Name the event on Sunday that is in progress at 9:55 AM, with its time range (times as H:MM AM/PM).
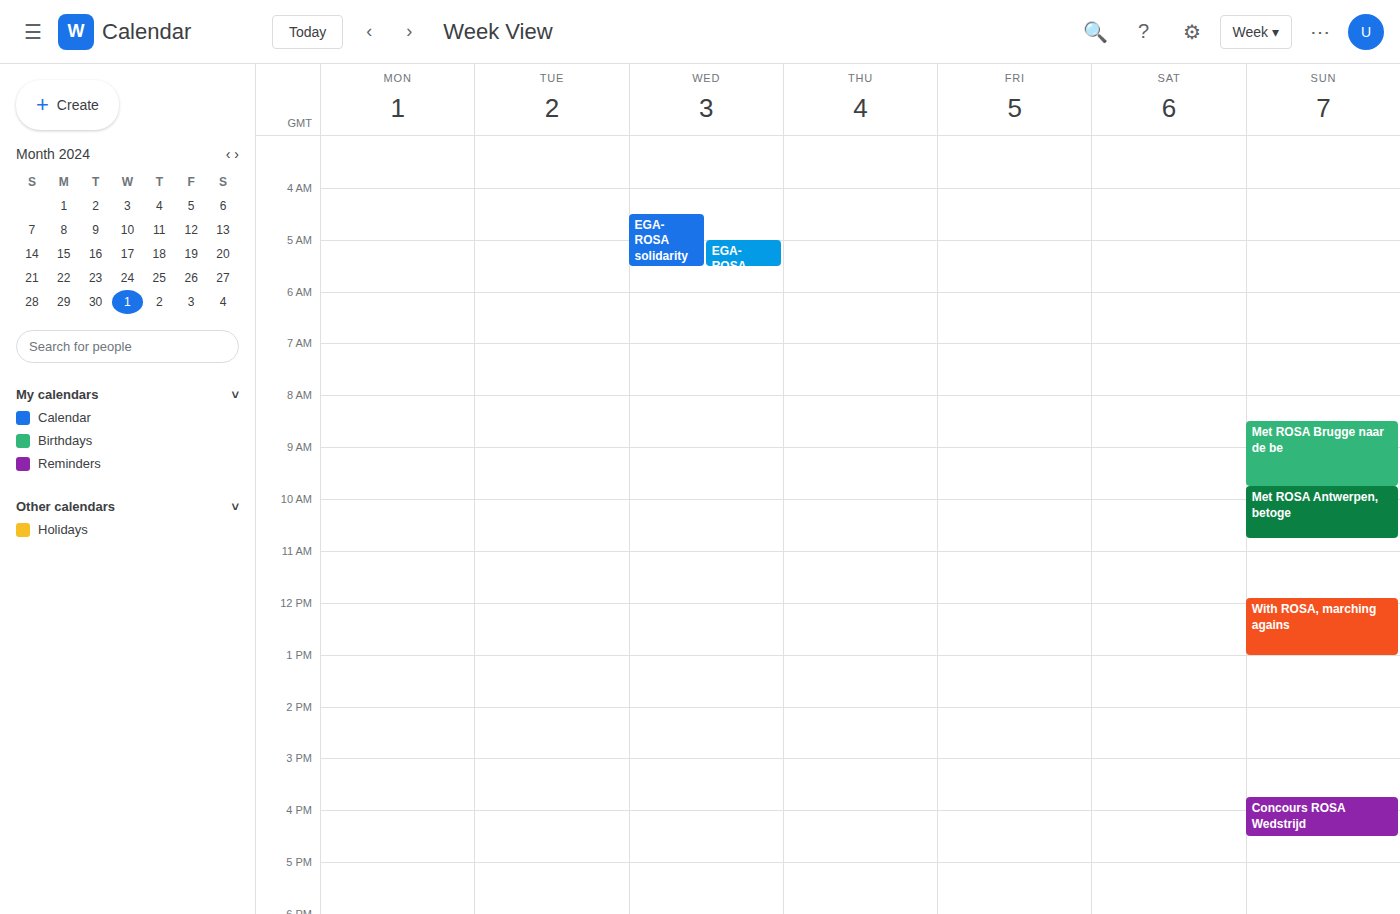
"Met ROSA Antwerpen, betoge", 9:45 AM to 10:45 AM